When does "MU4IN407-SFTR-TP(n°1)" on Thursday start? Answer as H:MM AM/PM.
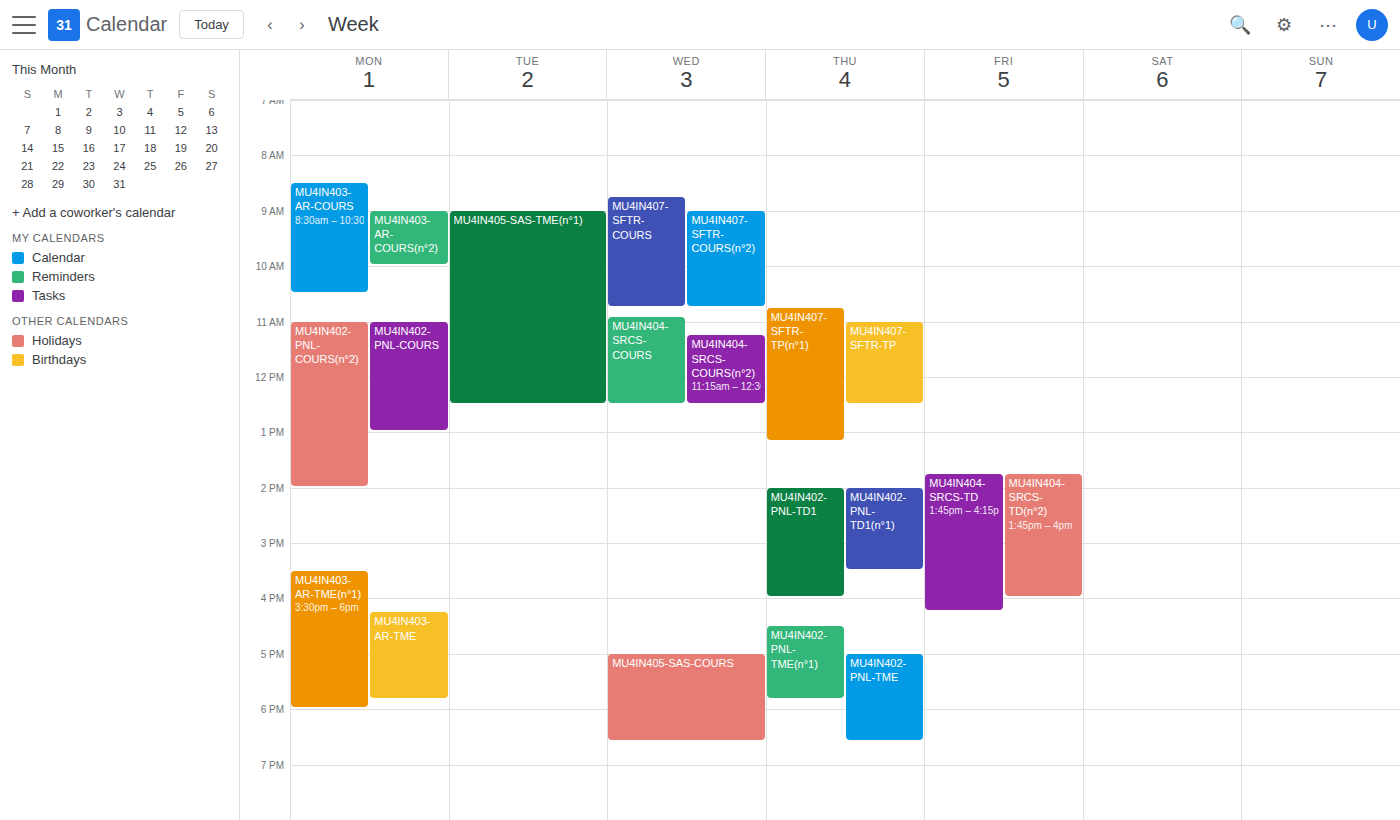
10:45 AM